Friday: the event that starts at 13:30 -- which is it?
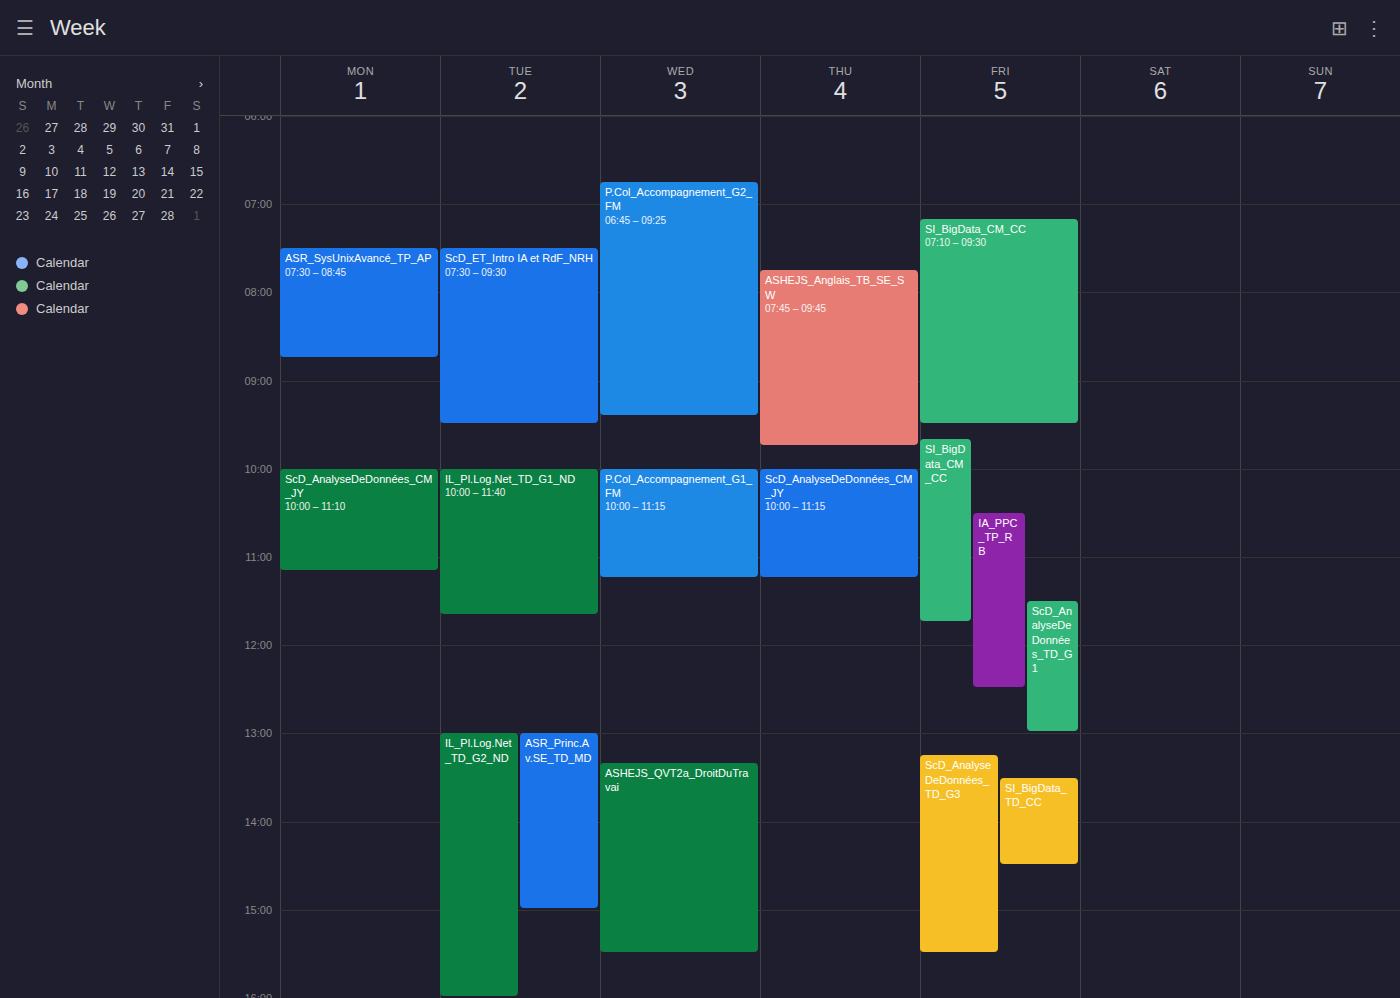
"SI_BigData_TD_CC"